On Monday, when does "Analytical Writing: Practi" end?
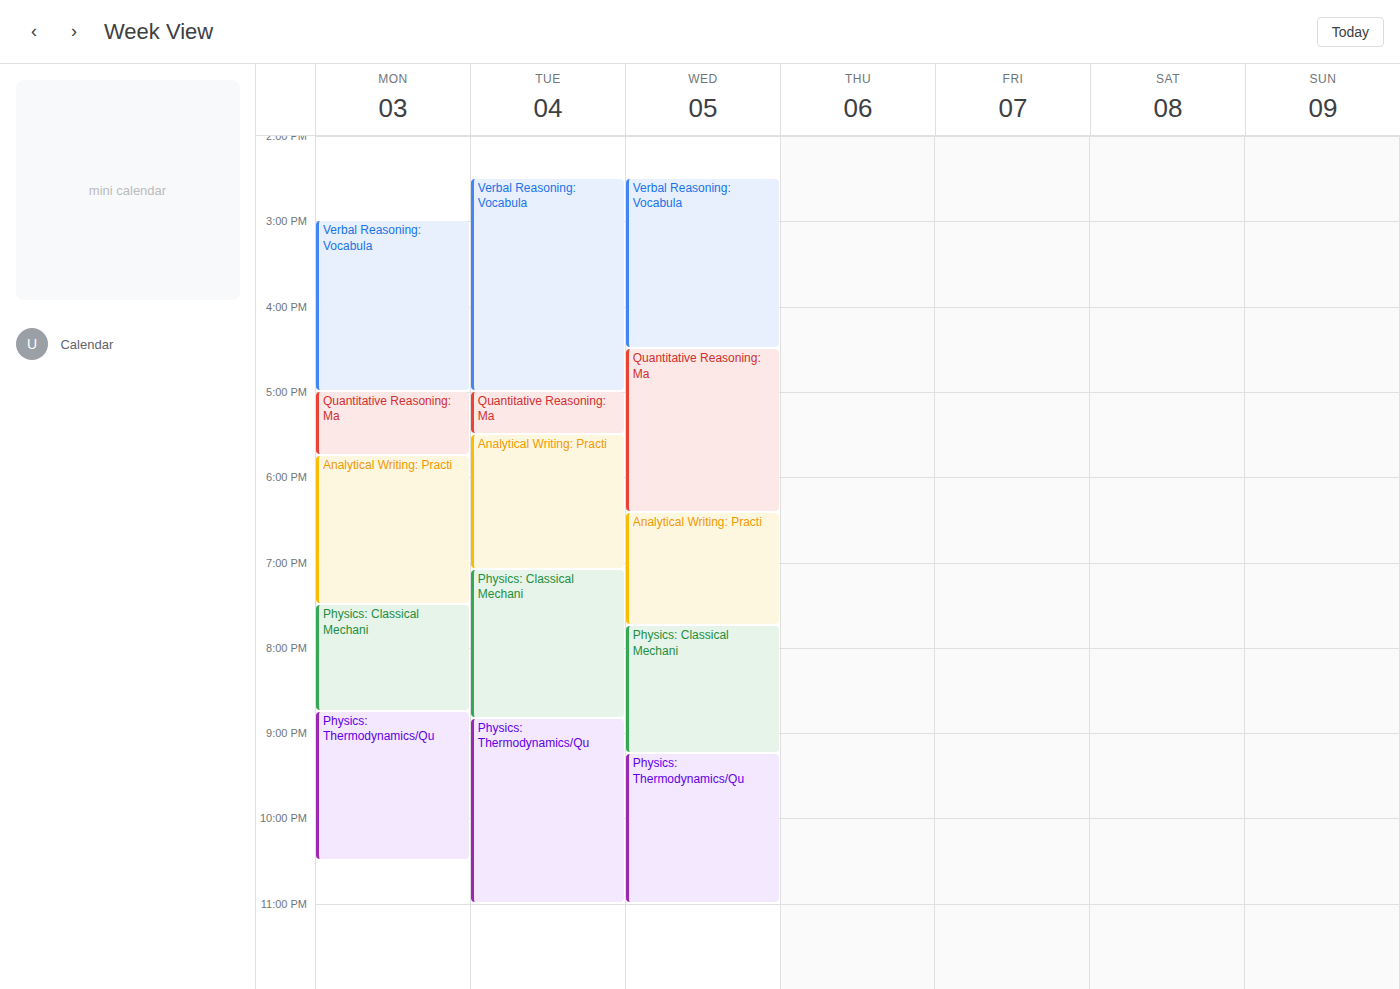
7:30 PM